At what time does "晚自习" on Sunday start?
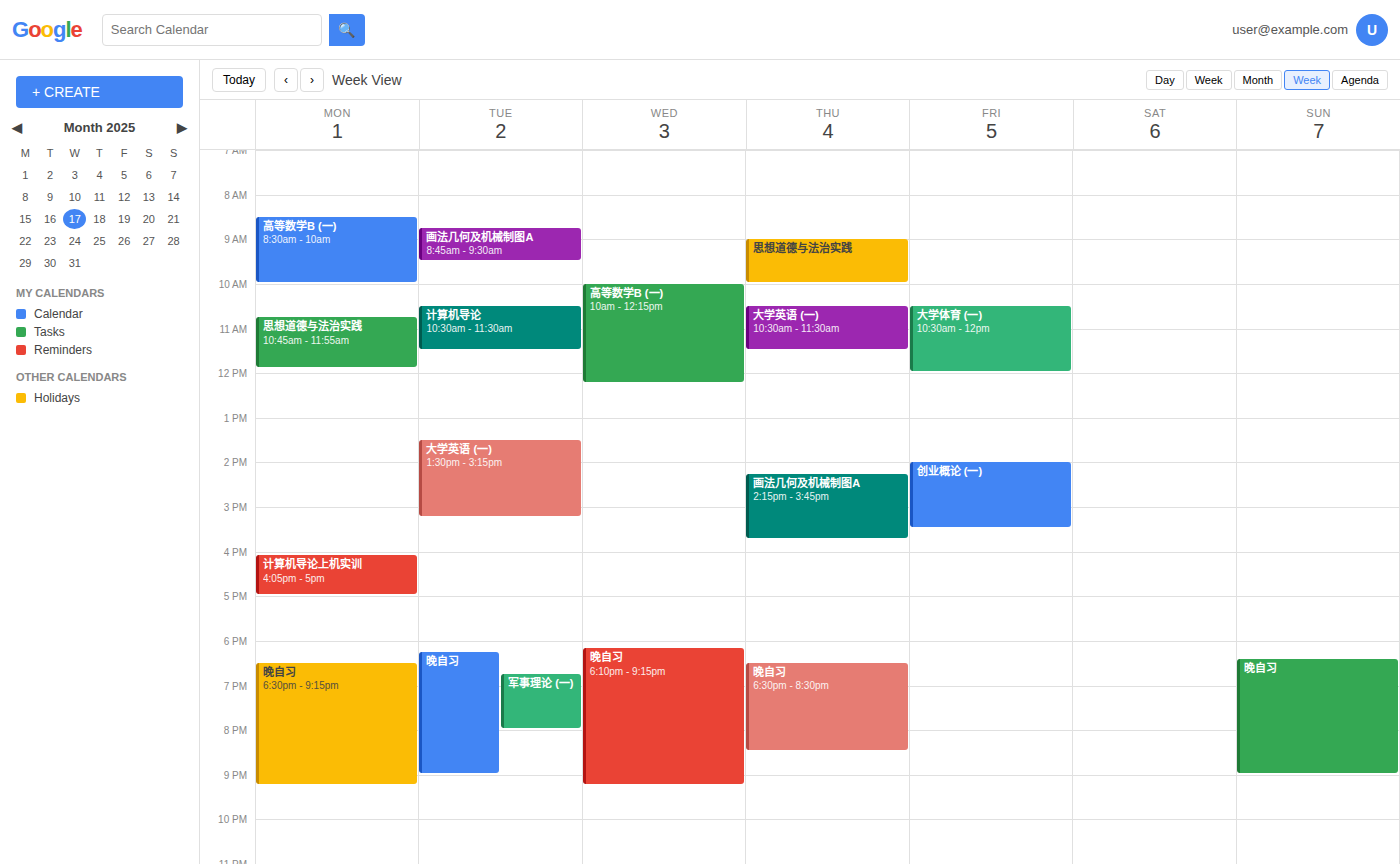
6:25 PM